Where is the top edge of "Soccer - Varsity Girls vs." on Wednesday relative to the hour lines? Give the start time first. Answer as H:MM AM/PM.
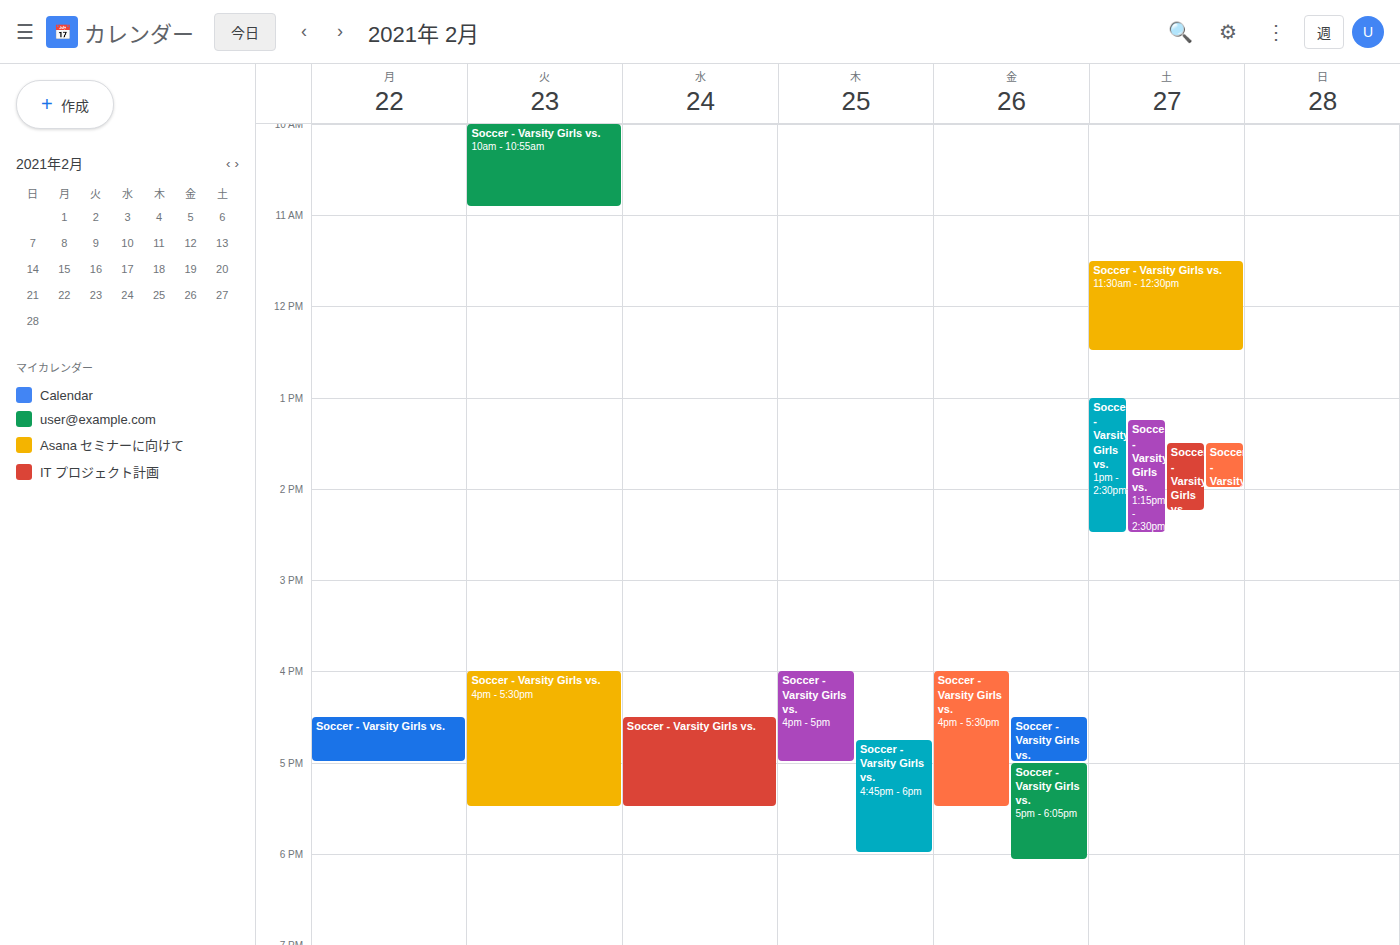
4:30 PM -- halfway between the 4 PM and 5 PM lines.